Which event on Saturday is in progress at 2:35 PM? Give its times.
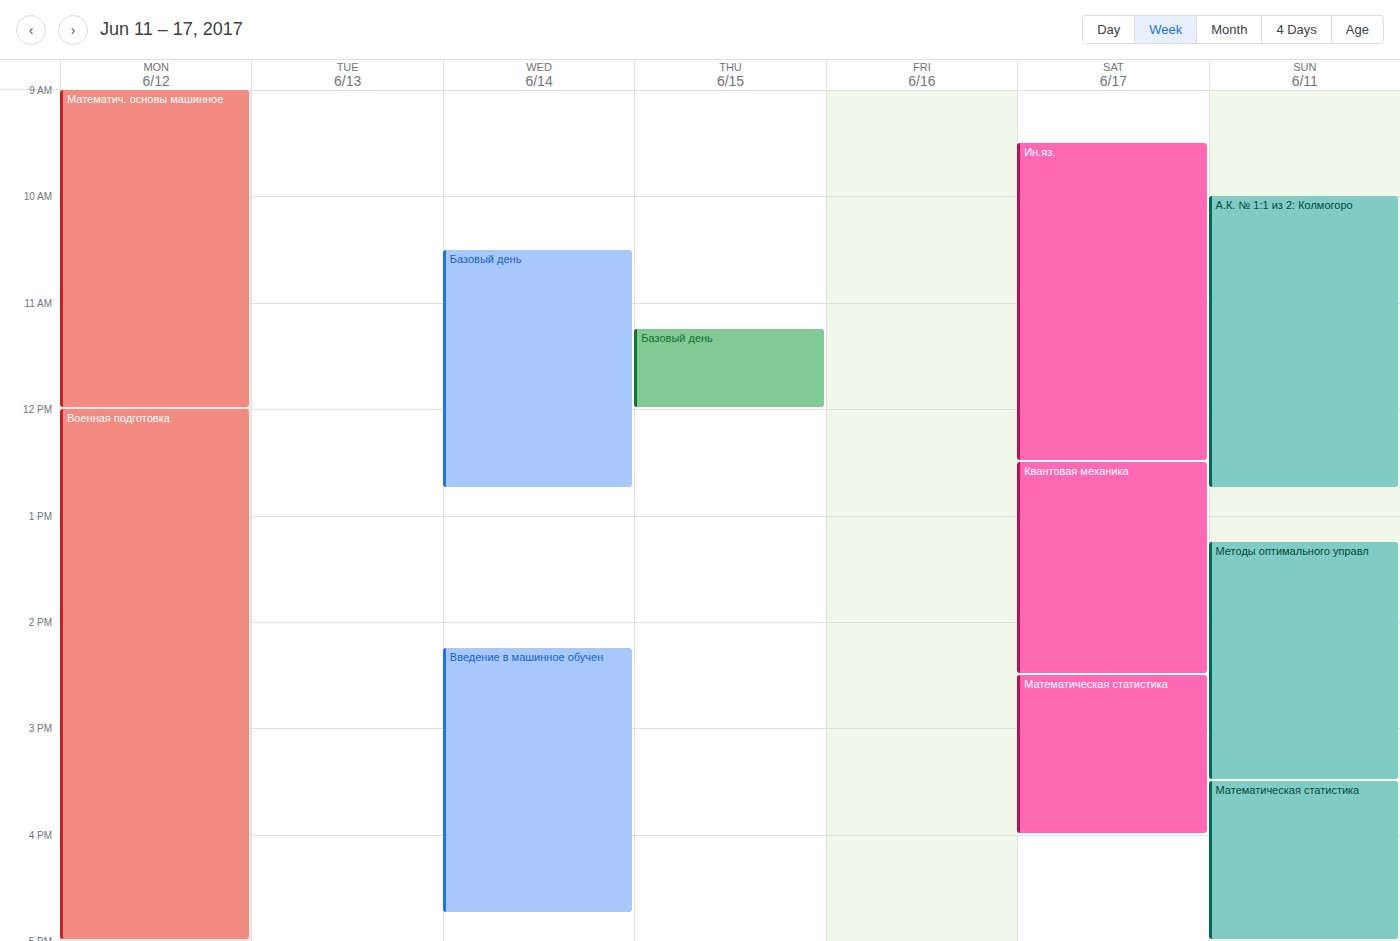
"Математическая статистика", 2:30 PM to 4:00 PM